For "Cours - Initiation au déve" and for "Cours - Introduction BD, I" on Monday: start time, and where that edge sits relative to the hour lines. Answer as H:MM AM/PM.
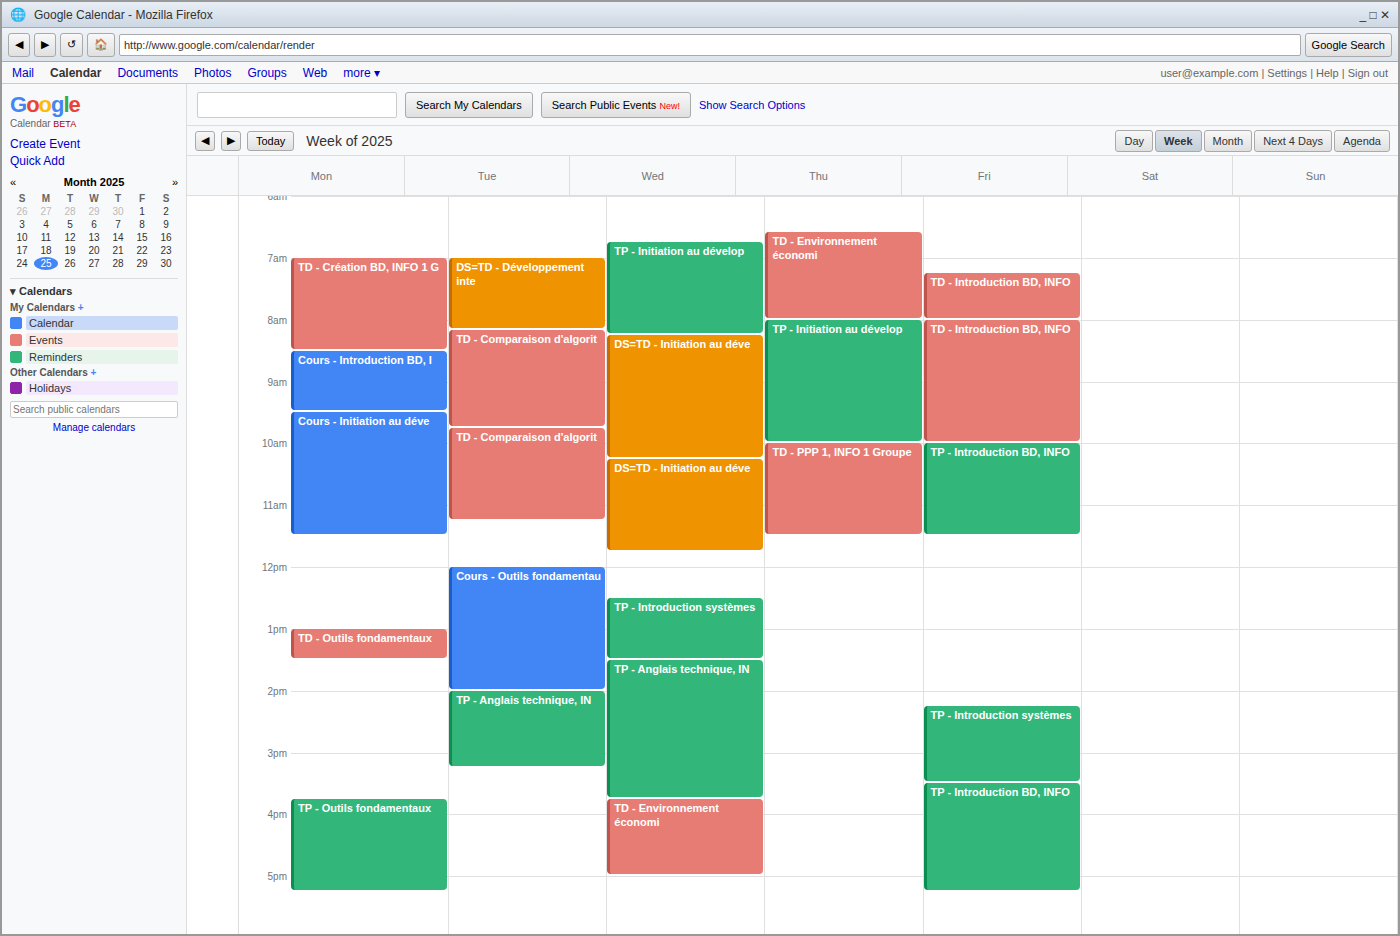
"Cours - Initiation au déve": 9:30 AM, halfway between the 9 AM and 10 AM lines. "Cours - Introduction BD, I": 8:30 AM, halfway between the 8 AM and 9 AM lines.